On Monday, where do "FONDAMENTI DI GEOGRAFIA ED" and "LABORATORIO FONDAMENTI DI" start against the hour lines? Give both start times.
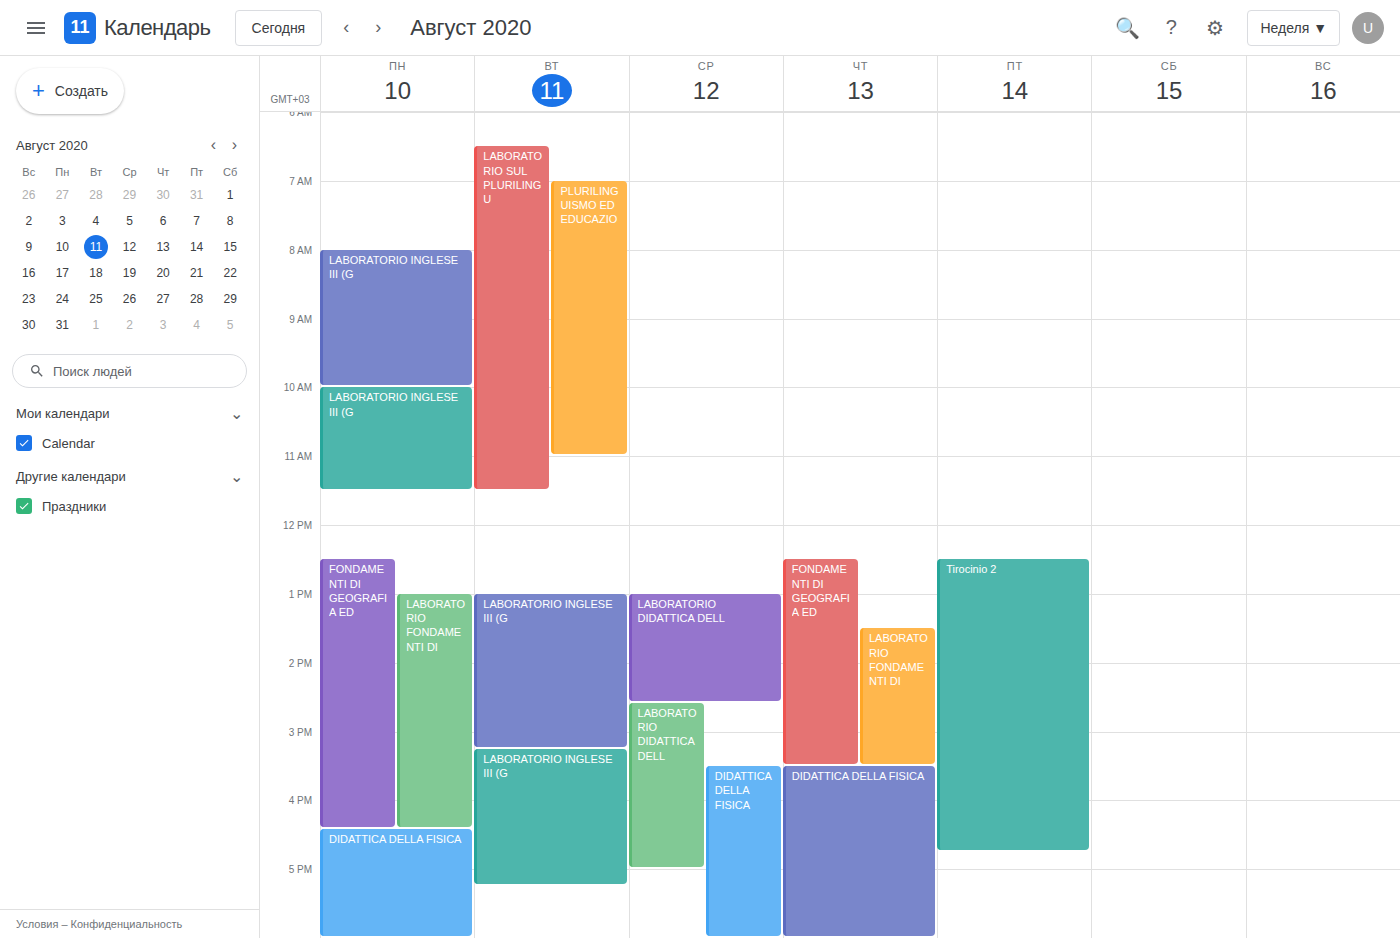
"FONDAMENTI DI GEOGRAFIA ED": 12:30 PM, halfway between the 12 PM and 1 PM lines. "LABORATORIO FONDAMENTI DI": 1:00 PM, exactly on the 1 PM line.